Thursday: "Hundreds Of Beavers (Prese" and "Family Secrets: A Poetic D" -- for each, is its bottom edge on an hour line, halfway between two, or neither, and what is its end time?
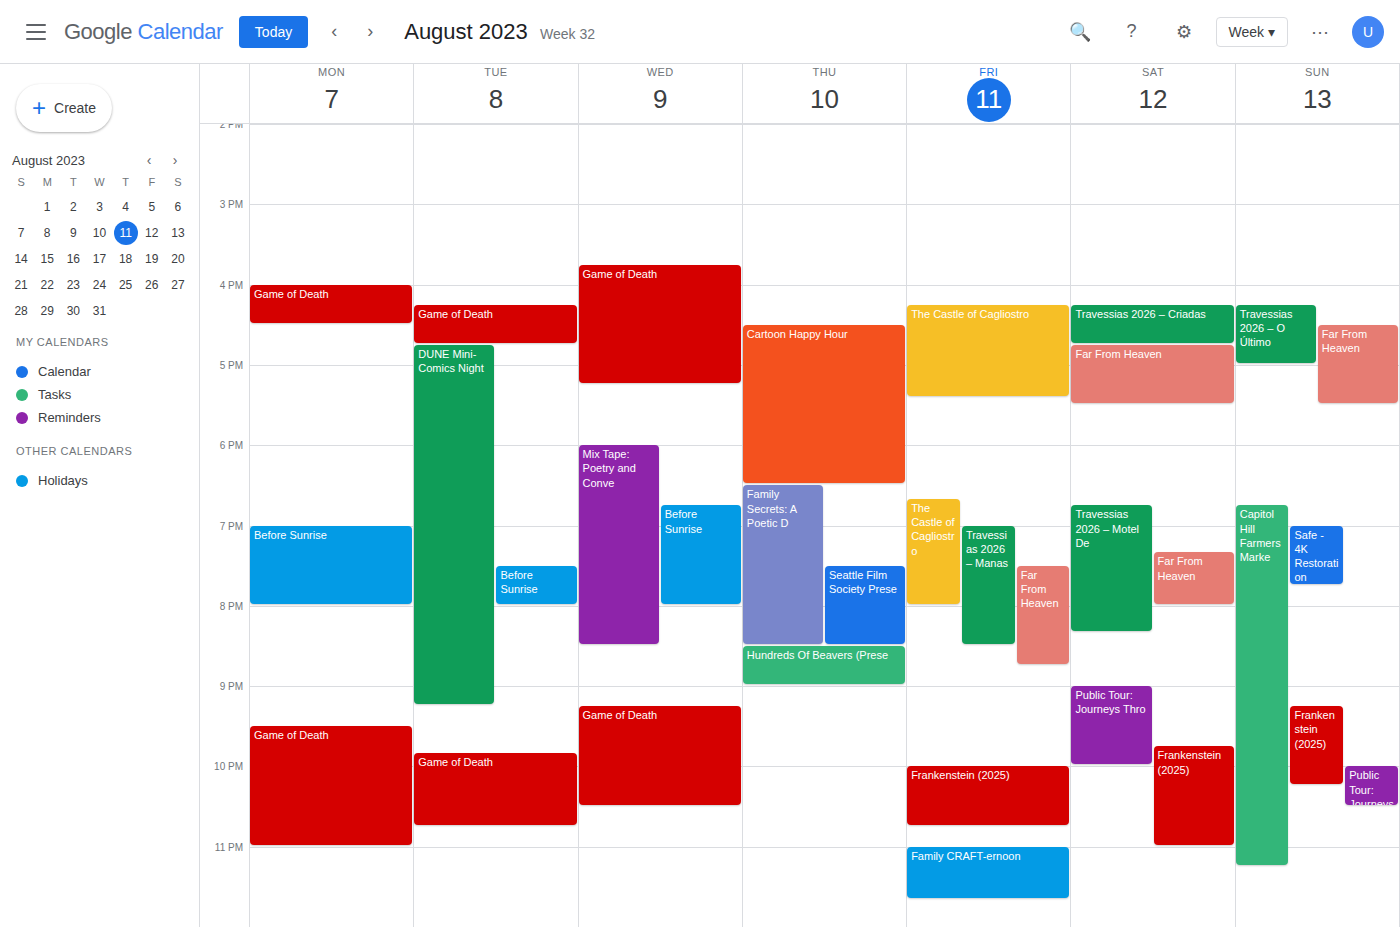
"Hundreds Of Beavers (Prese": 9:00 PM, exactly on the 9 PM line. "Family Secrets: A Poetic D": 8:30 PM, halfway between the 8 PM and 9 PM lines.